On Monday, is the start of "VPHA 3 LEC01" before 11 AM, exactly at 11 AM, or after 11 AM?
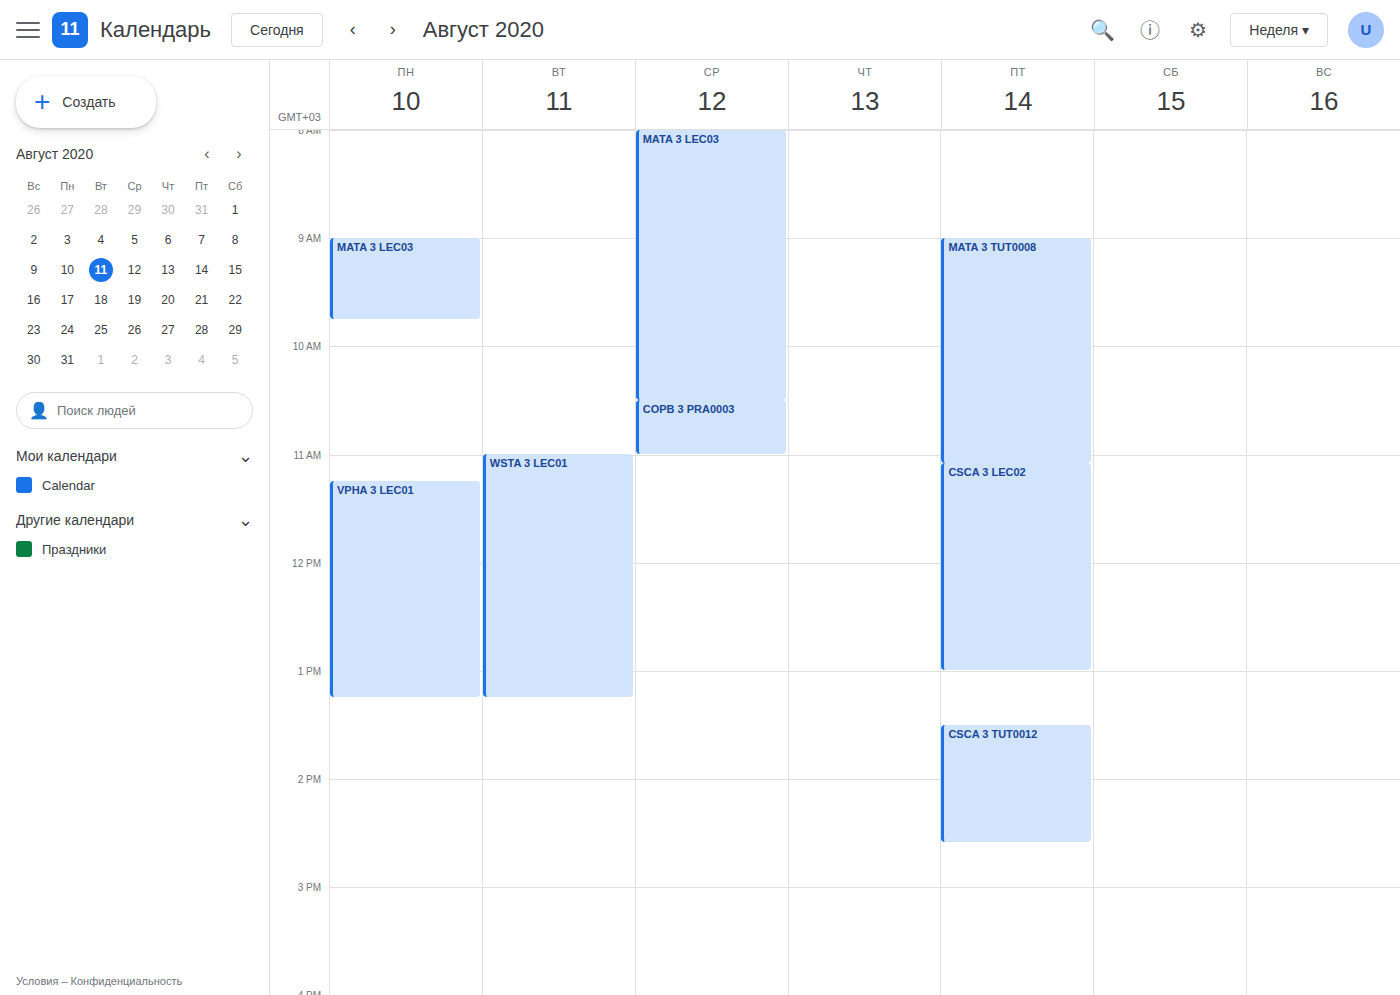
11:15 AM -- after 11 AM, 15 minutes below the 11 AM line.